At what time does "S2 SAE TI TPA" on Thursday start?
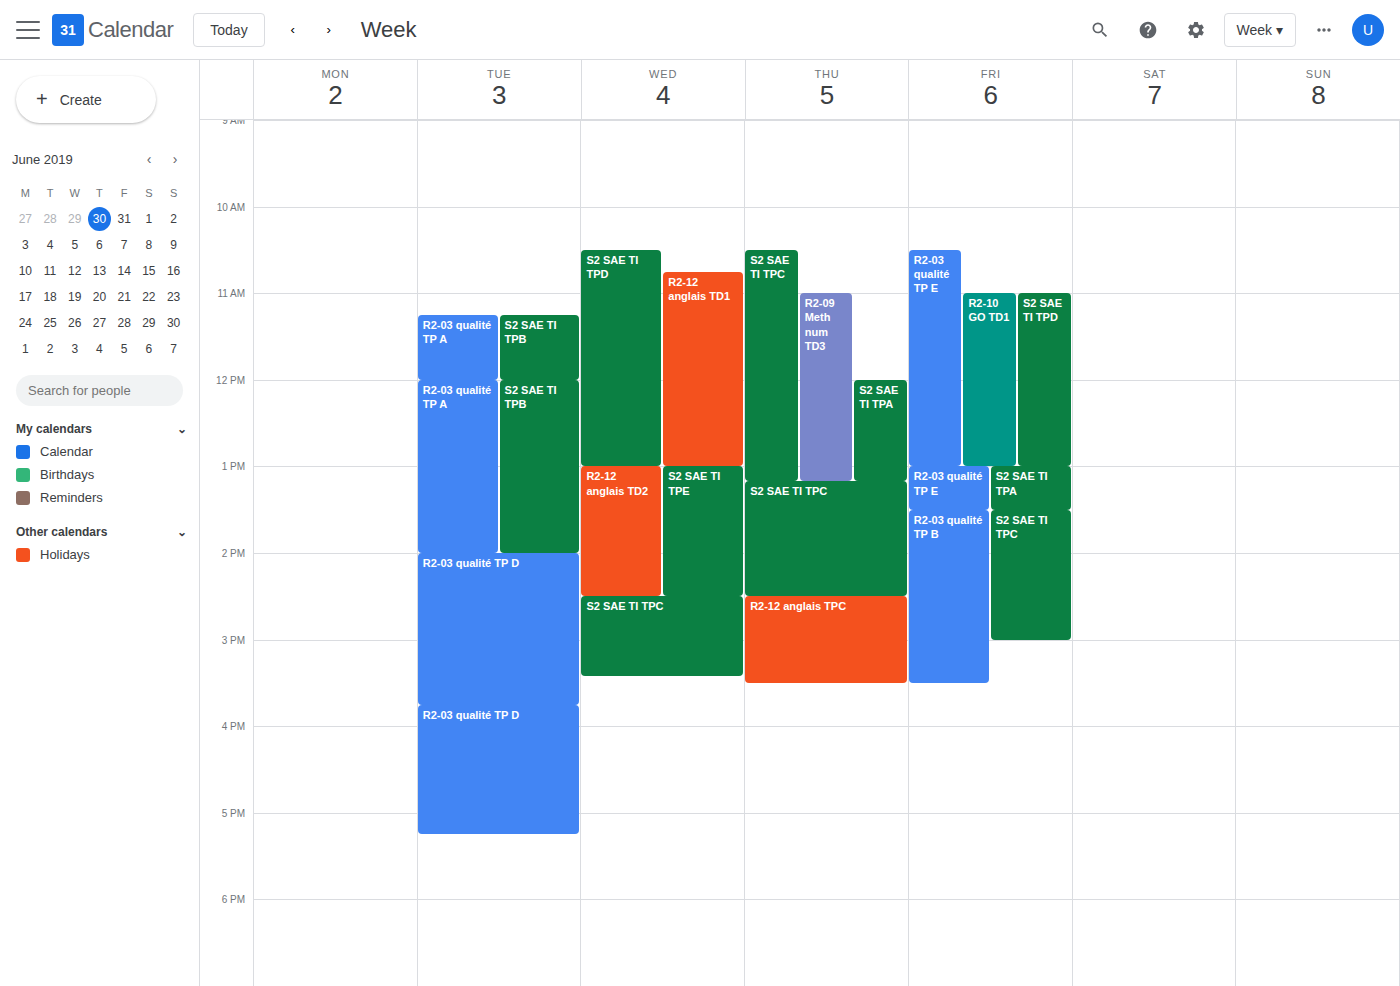
12:00 PM